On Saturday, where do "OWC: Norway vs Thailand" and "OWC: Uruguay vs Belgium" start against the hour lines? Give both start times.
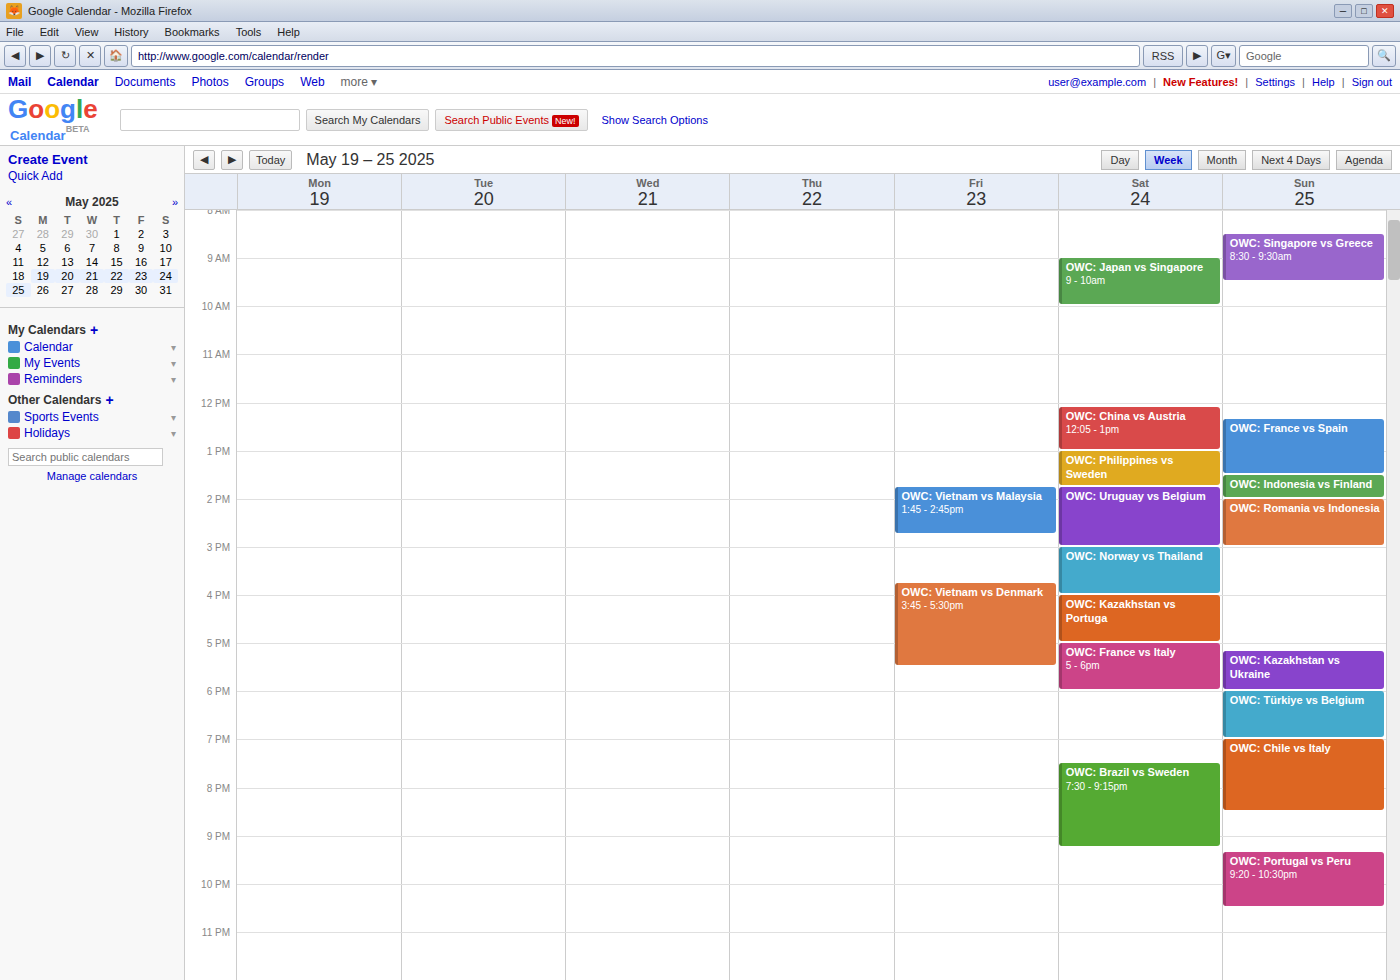
"OWC: Norway vs Thailand": 3:00 PM, exactly on the 3 PM line. "OWC: Uruguay vs Belgium": 1:45 PM, neither: three quarters of the way from the 1 PM line to the 2 PM line.